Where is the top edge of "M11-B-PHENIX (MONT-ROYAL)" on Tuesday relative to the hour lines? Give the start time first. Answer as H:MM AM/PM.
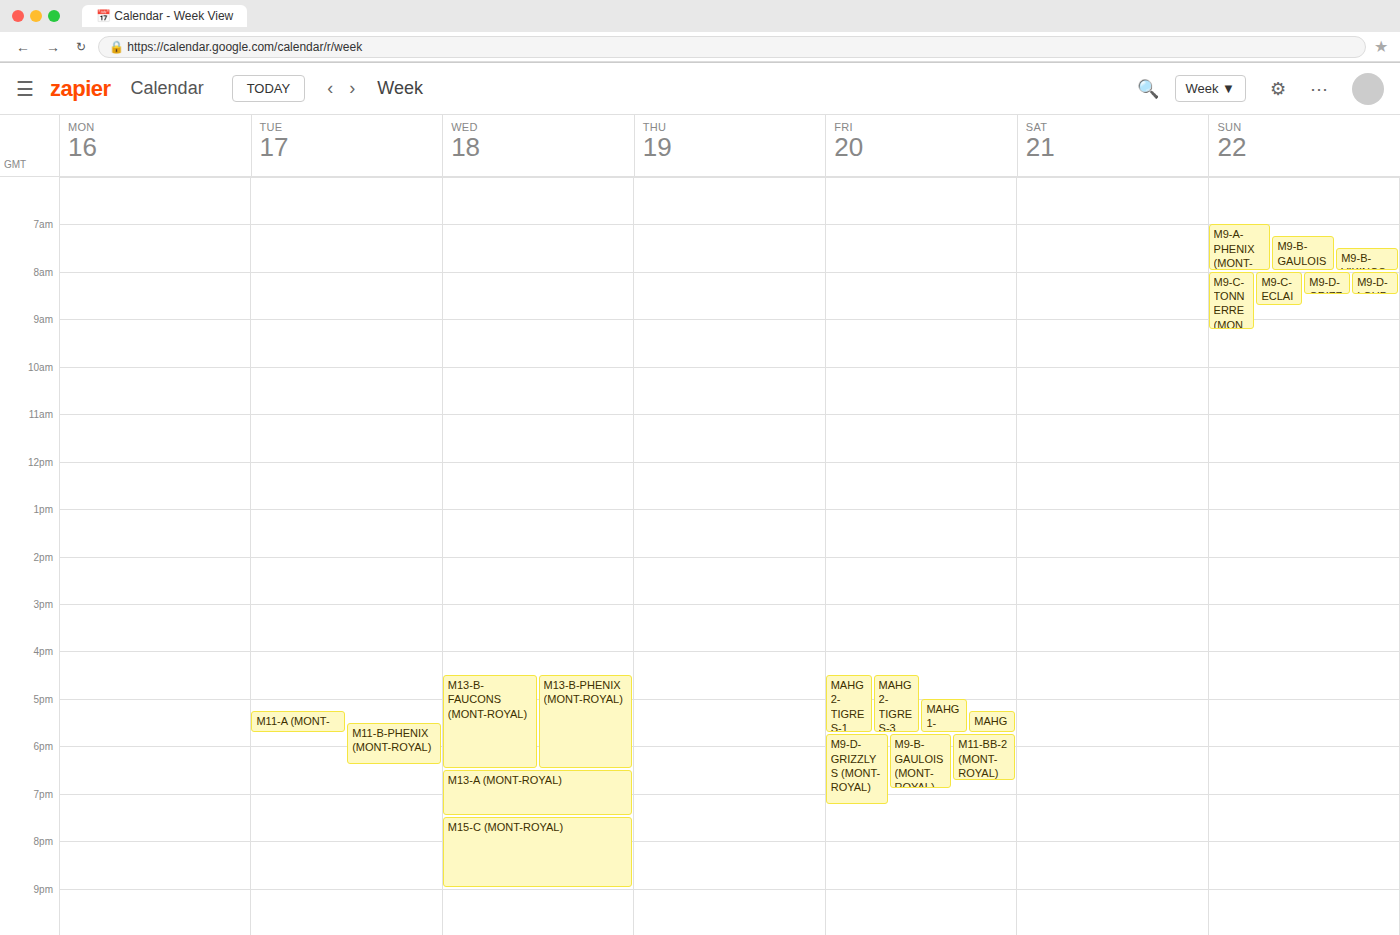
5:30 PM -- halfway between the 5 PM and 6 PM lines.